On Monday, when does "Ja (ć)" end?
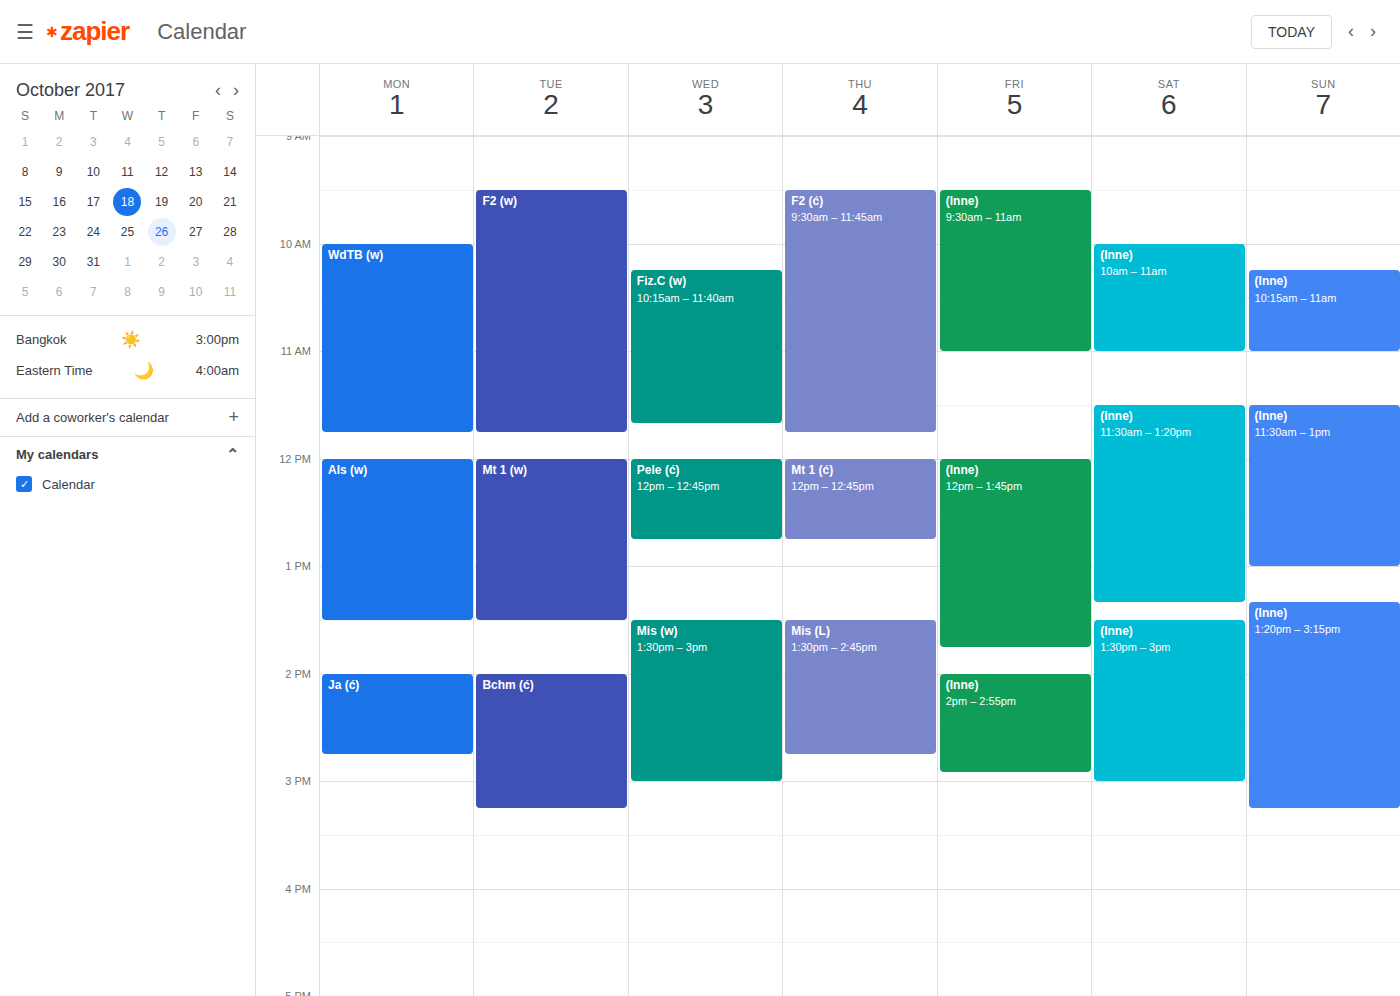
2:45 PM